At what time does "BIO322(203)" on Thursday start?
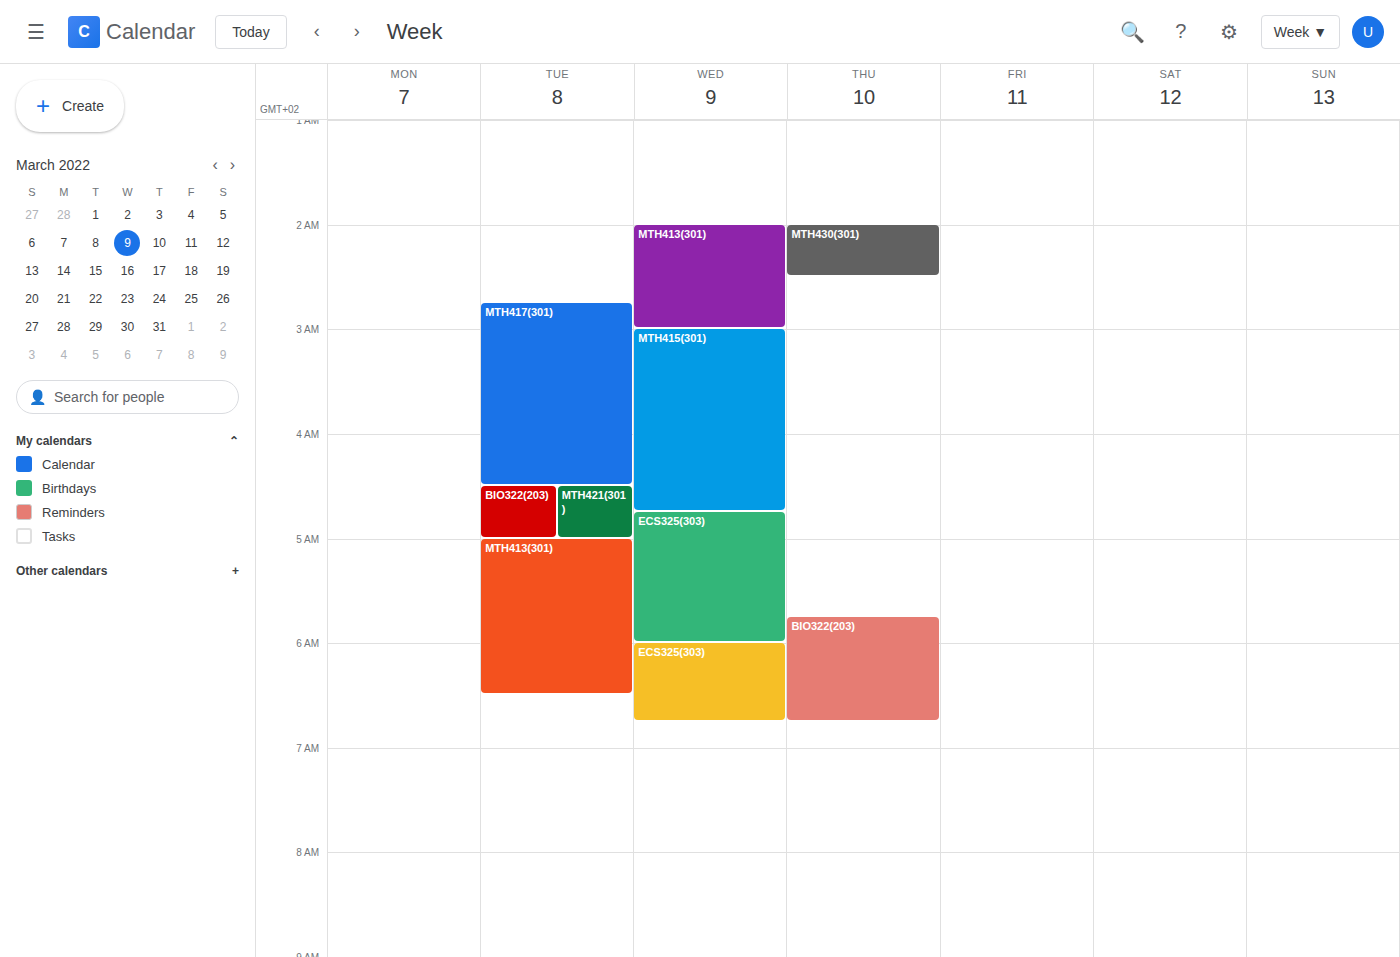
5:45 AM